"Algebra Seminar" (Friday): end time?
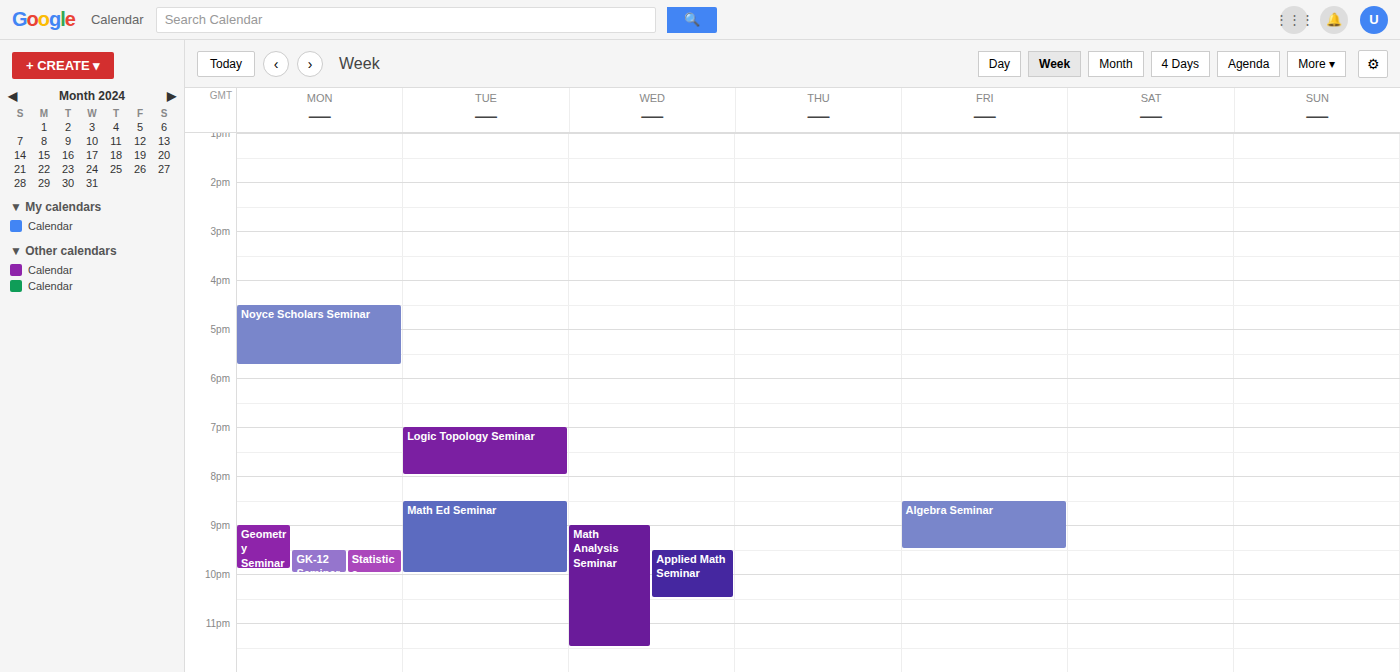
9:30 PM